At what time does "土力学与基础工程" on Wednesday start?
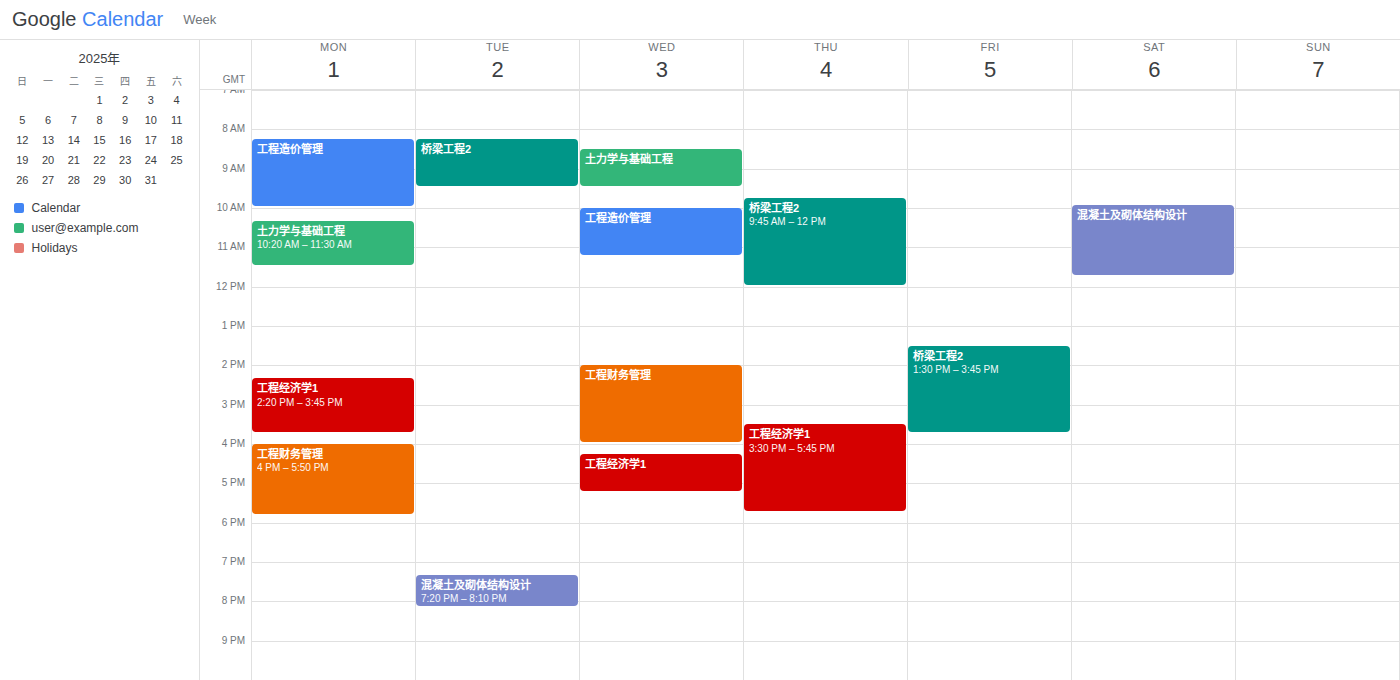
08:30